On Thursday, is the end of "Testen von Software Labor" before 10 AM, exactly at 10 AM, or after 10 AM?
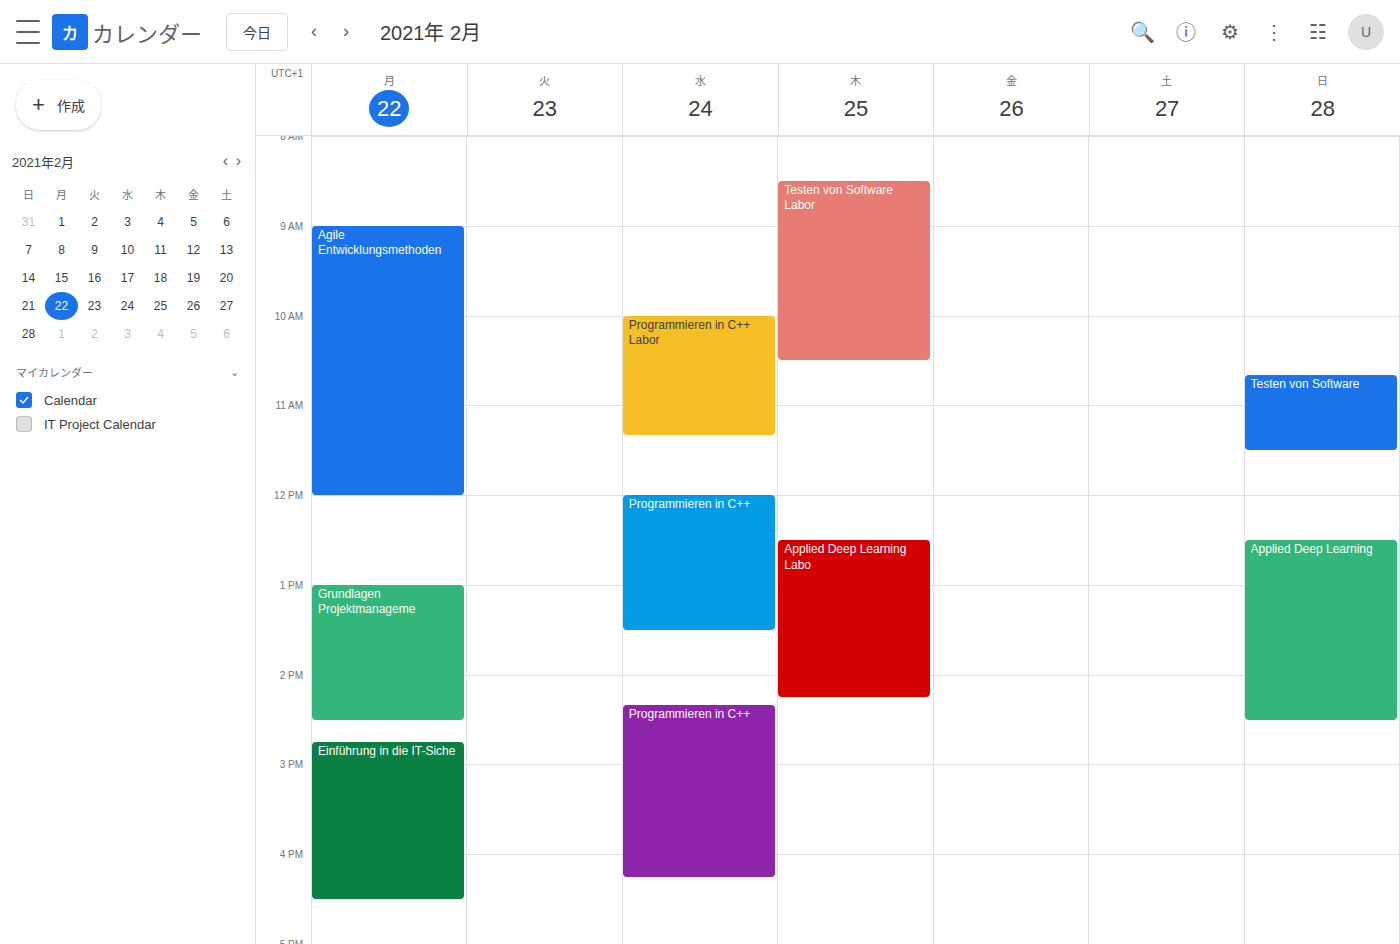
10:30 AM -- after 10 AM, 30 minutes below the 10 AM line.